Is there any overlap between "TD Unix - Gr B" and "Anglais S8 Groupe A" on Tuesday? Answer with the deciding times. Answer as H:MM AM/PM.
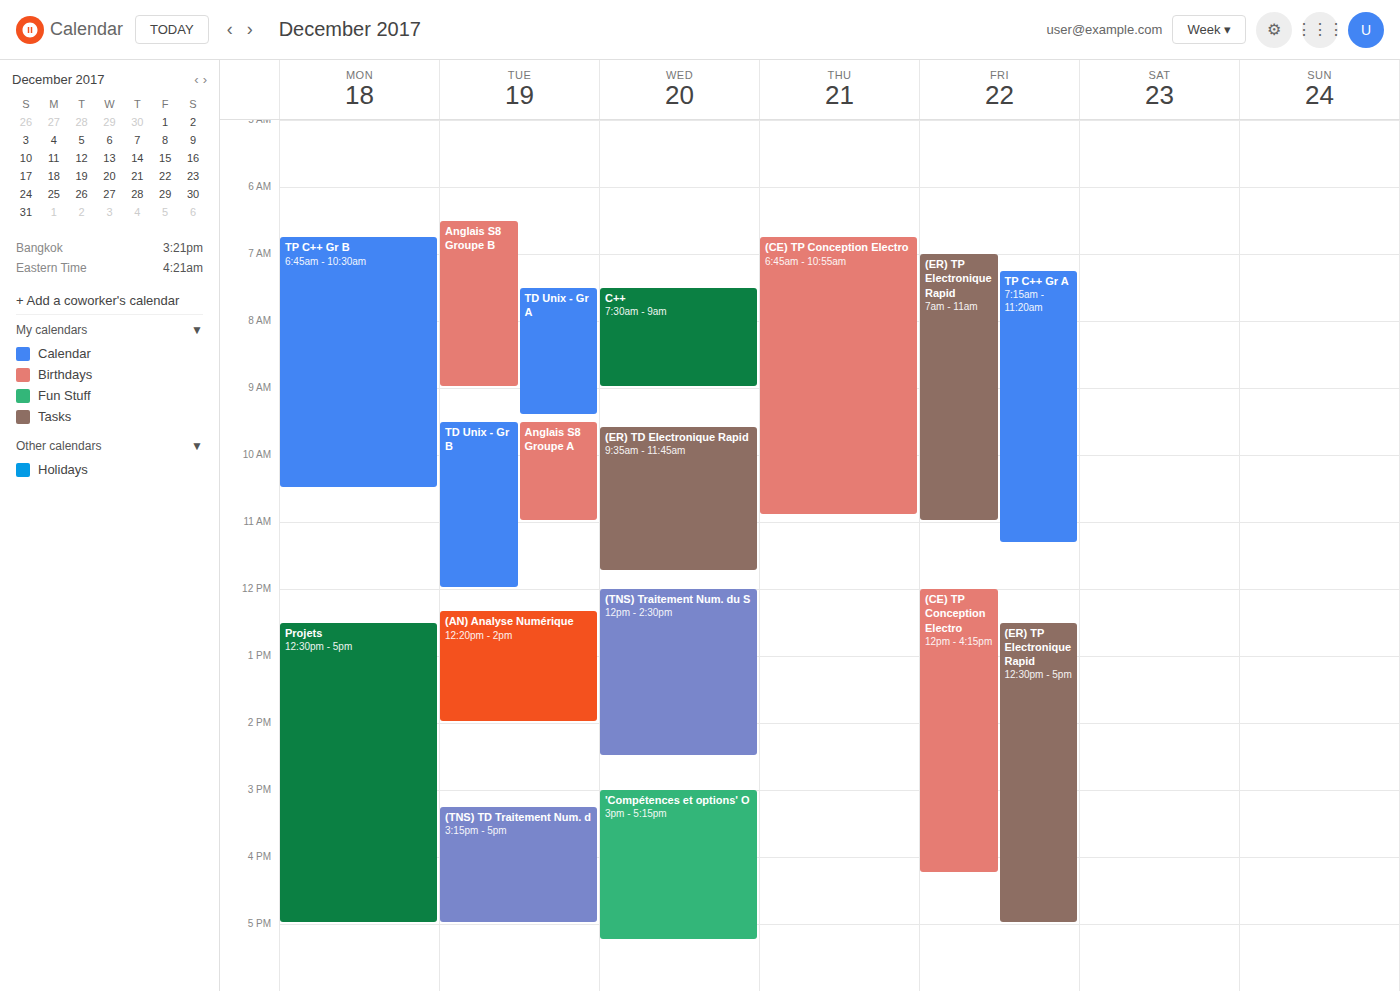
"Anglais S8 Groupe A" runs 9:30 AM to 11:00 AM, inside "TD Unix - Gr B" -- they overlap.